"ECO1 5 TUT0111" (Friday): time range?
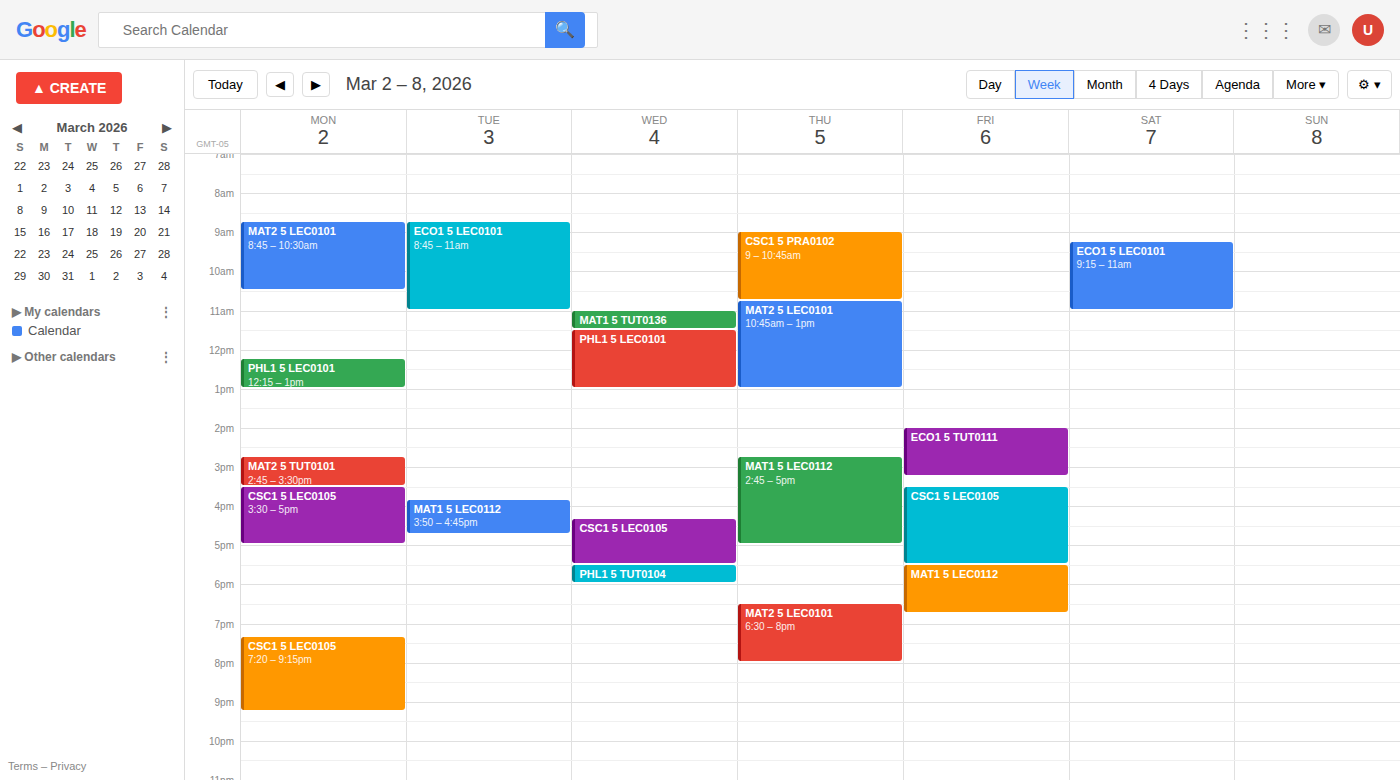
2:00 PM to 3:15 PM